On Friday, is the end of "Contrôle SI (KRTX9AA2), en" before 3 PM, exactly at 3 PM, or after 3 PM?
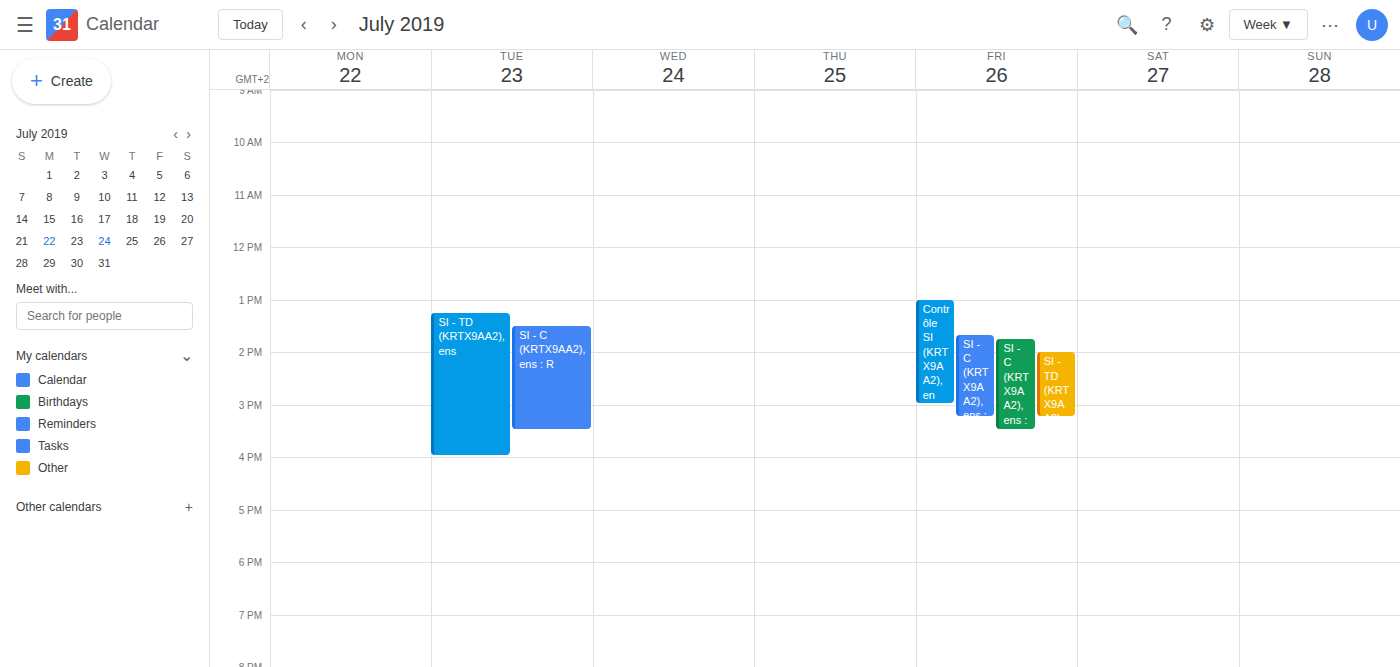
3:00 PM -- exactly at 3 PM, on the 3 PM line.